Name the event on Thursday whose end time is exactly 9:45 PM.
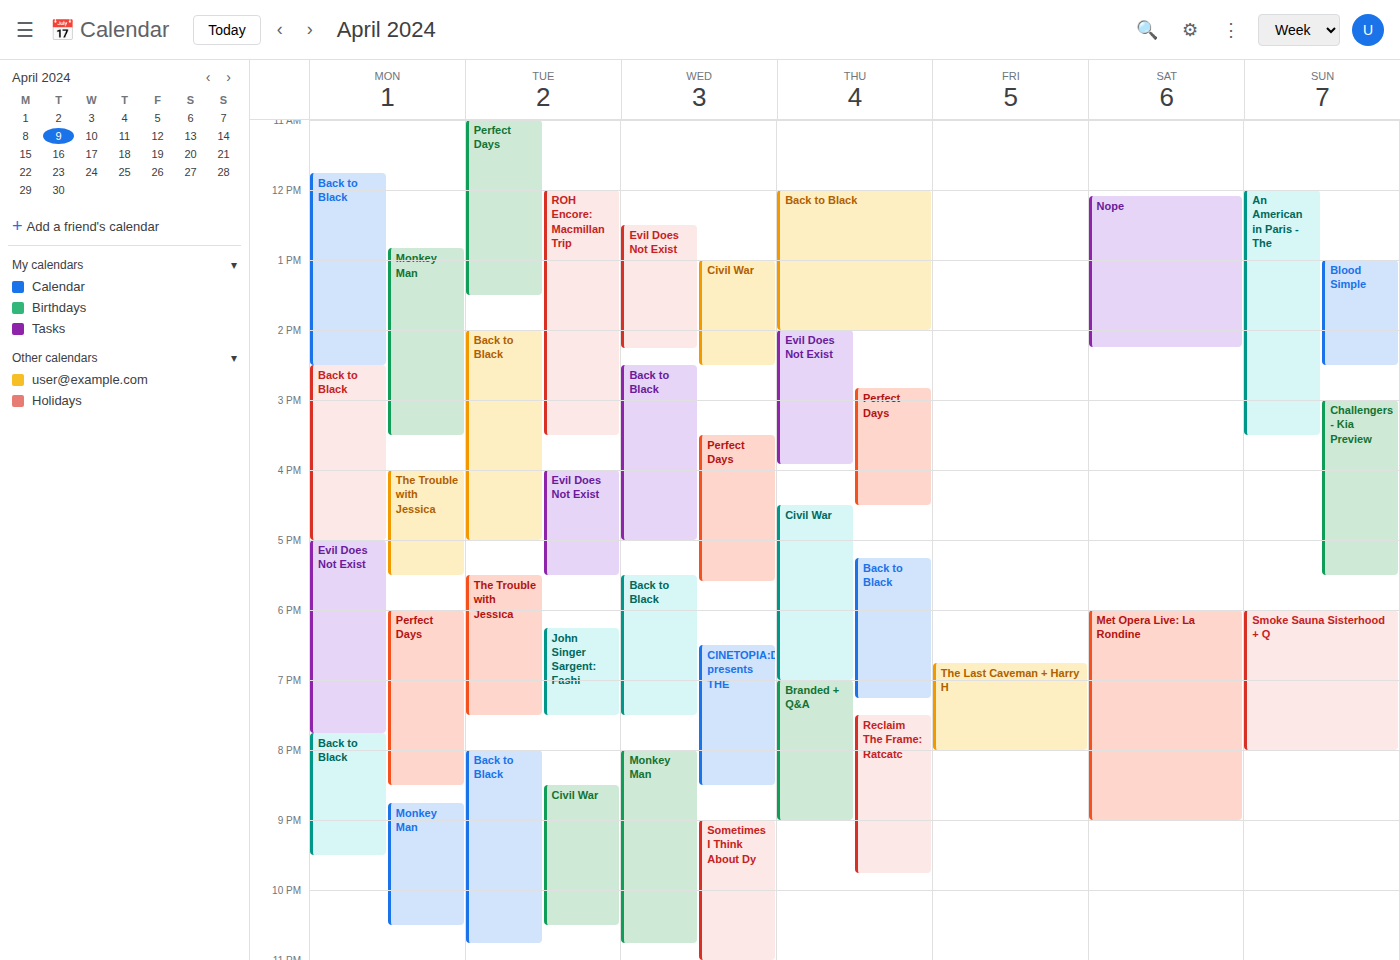
"Reclaim The Frame: Ratcatc"